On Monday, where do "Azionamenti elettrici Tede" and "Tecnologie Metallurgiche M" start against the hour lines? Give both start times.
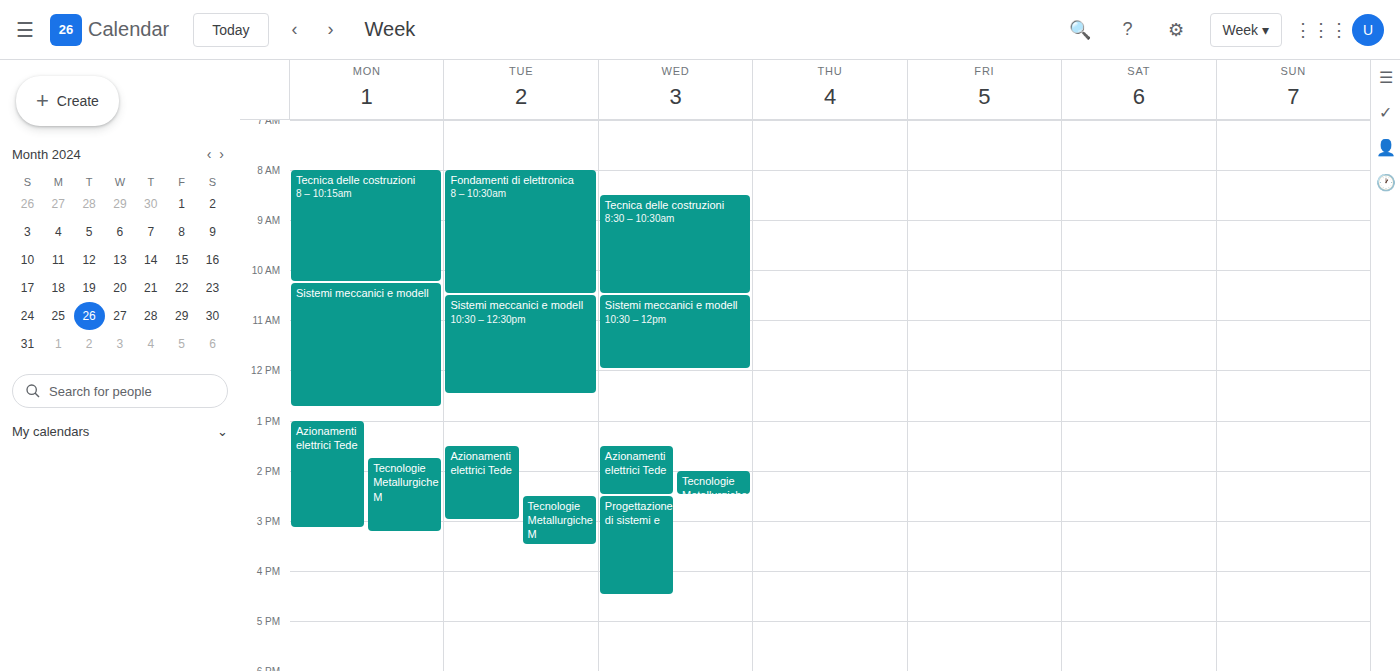
"Azionamenti elettrici Tede": 1:00 PM, exactly on the 1 PM line. "Tecnologie Metallurgiche M": 1:45 PM, neither: three quarters of the way from the 1 PM line to the 2 PM line.